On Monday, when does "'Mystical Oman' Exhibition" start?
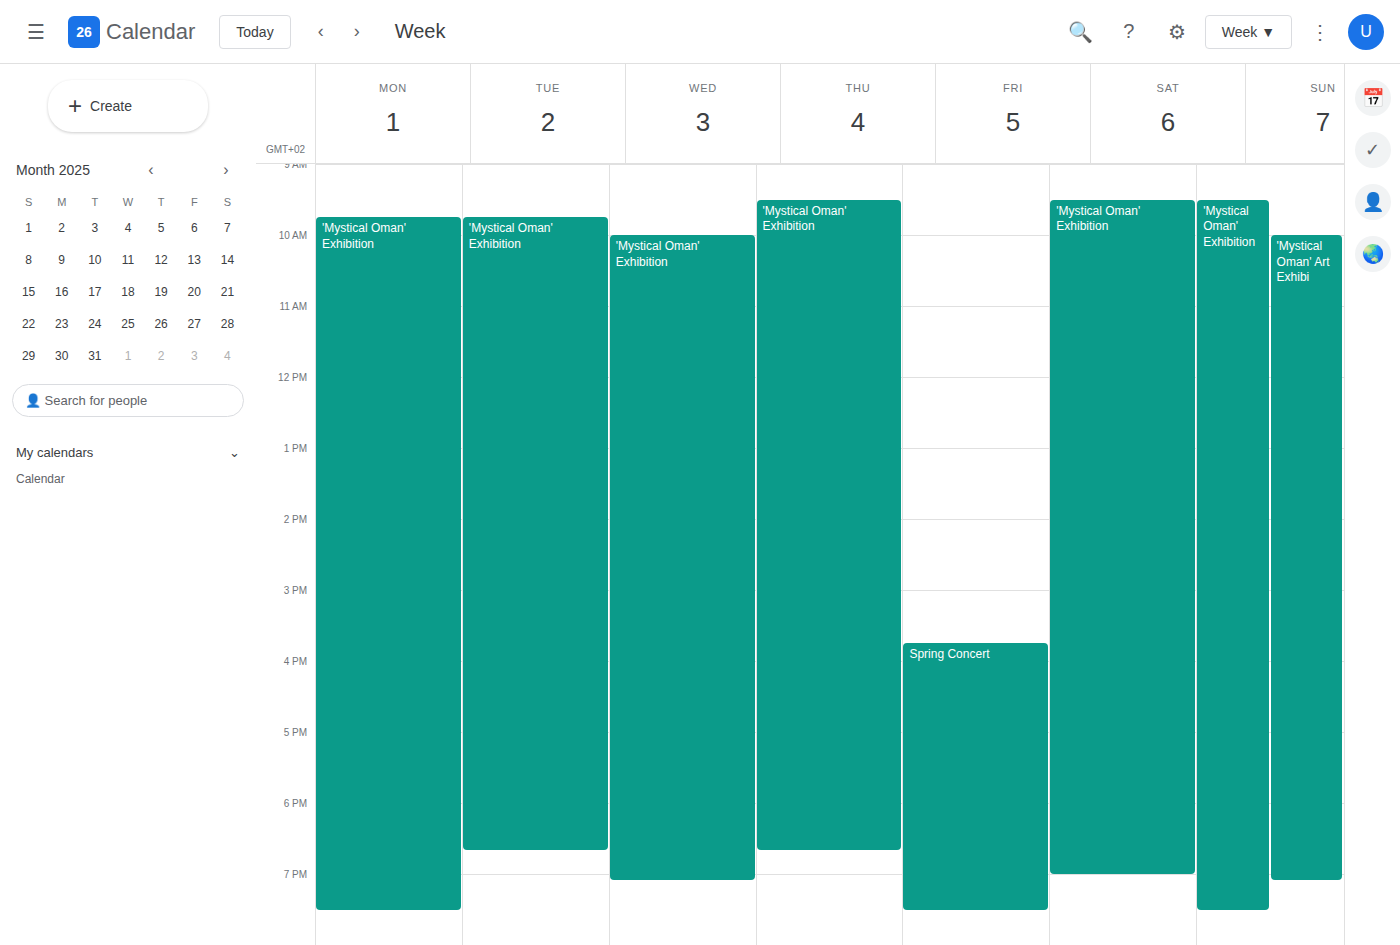
9:45 AM